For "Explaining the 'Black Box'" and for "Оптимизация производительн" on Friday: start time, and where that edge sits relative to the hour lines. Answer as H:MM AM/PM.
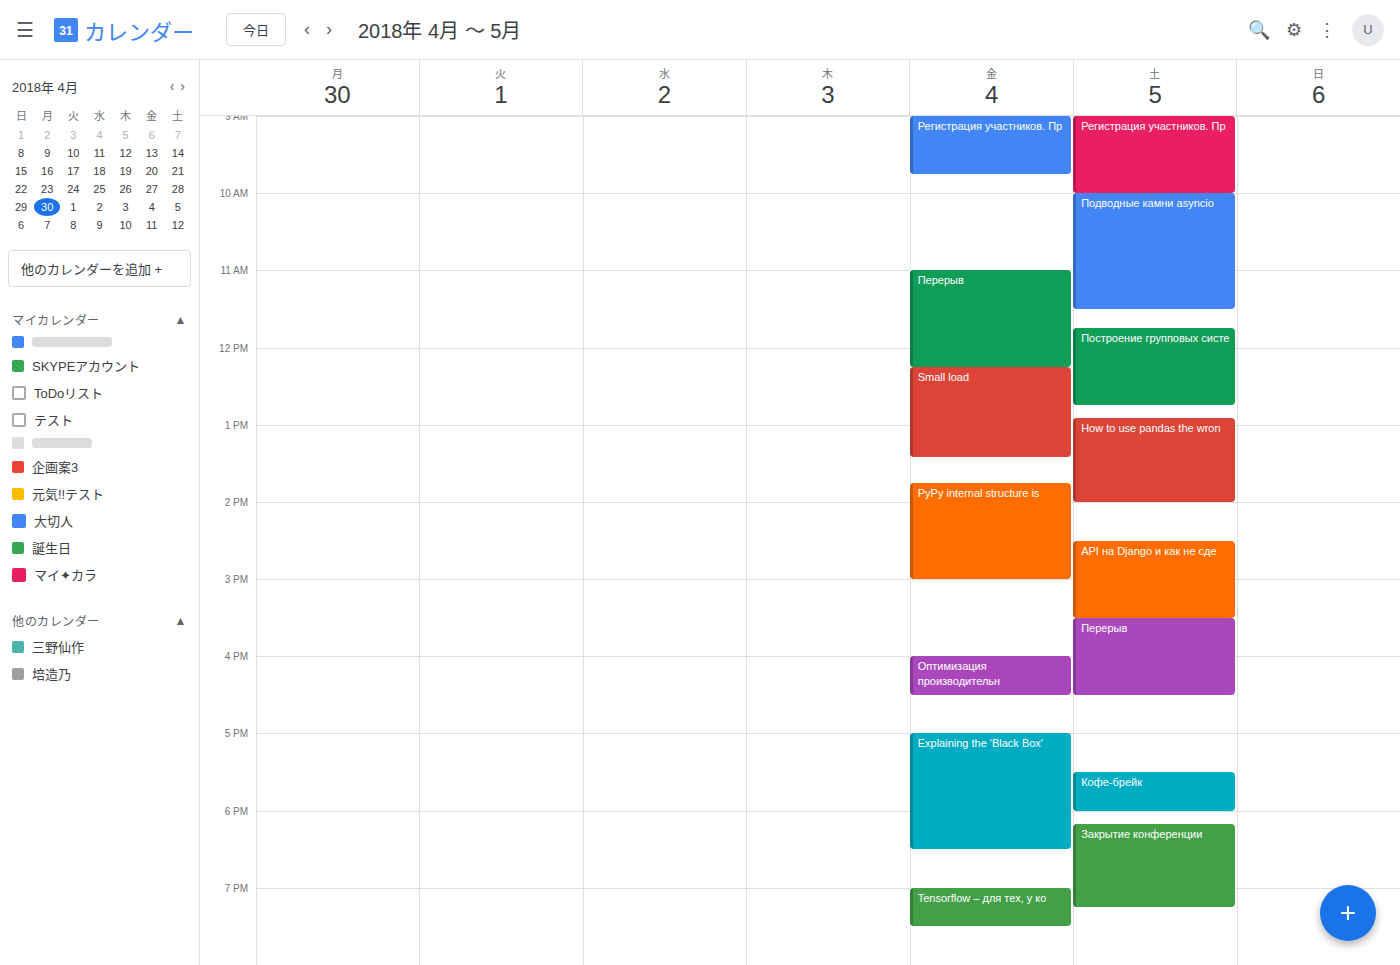
"Explaining the 'Black Box'": 5:00 PM, exactly on the 5 PM line. "Оптимизация производительн": 4:00 PM, exactly on the 4 PM line.